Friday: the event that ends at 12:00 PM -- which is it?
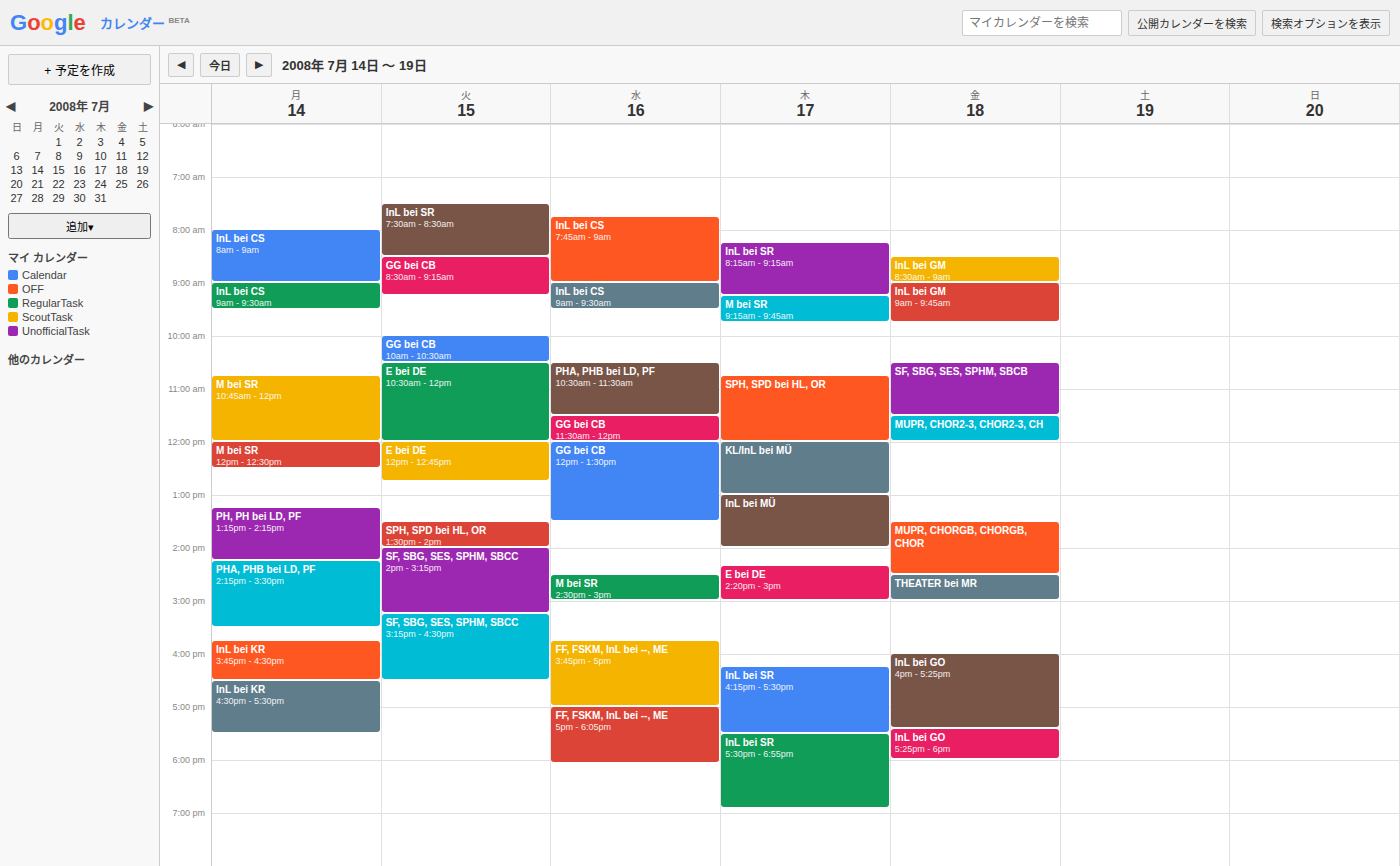
"MUPR, CHOR2-3, CHOR2-3, CH"